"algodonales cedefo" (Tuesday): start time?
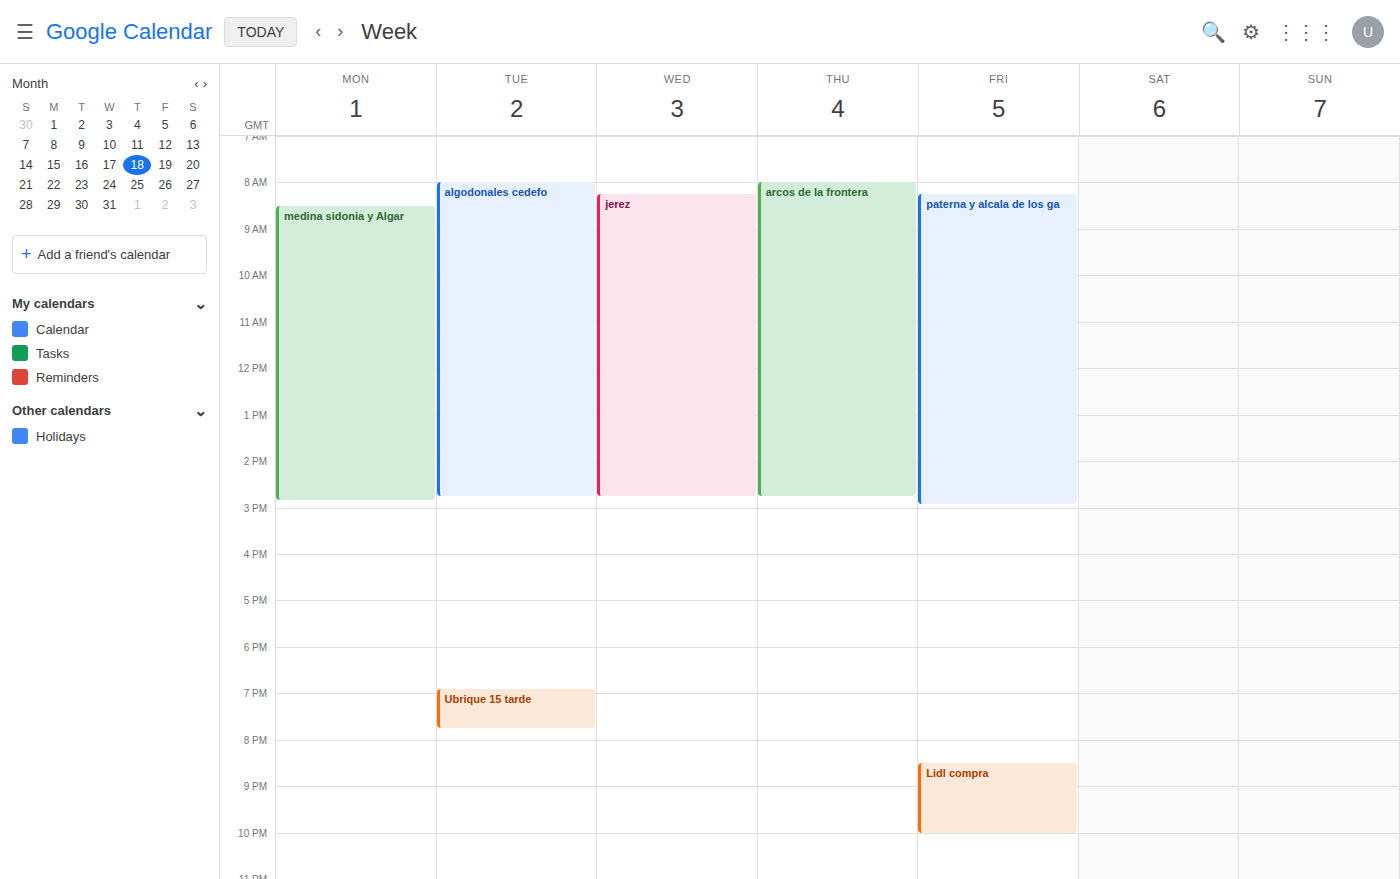
8:00 AM